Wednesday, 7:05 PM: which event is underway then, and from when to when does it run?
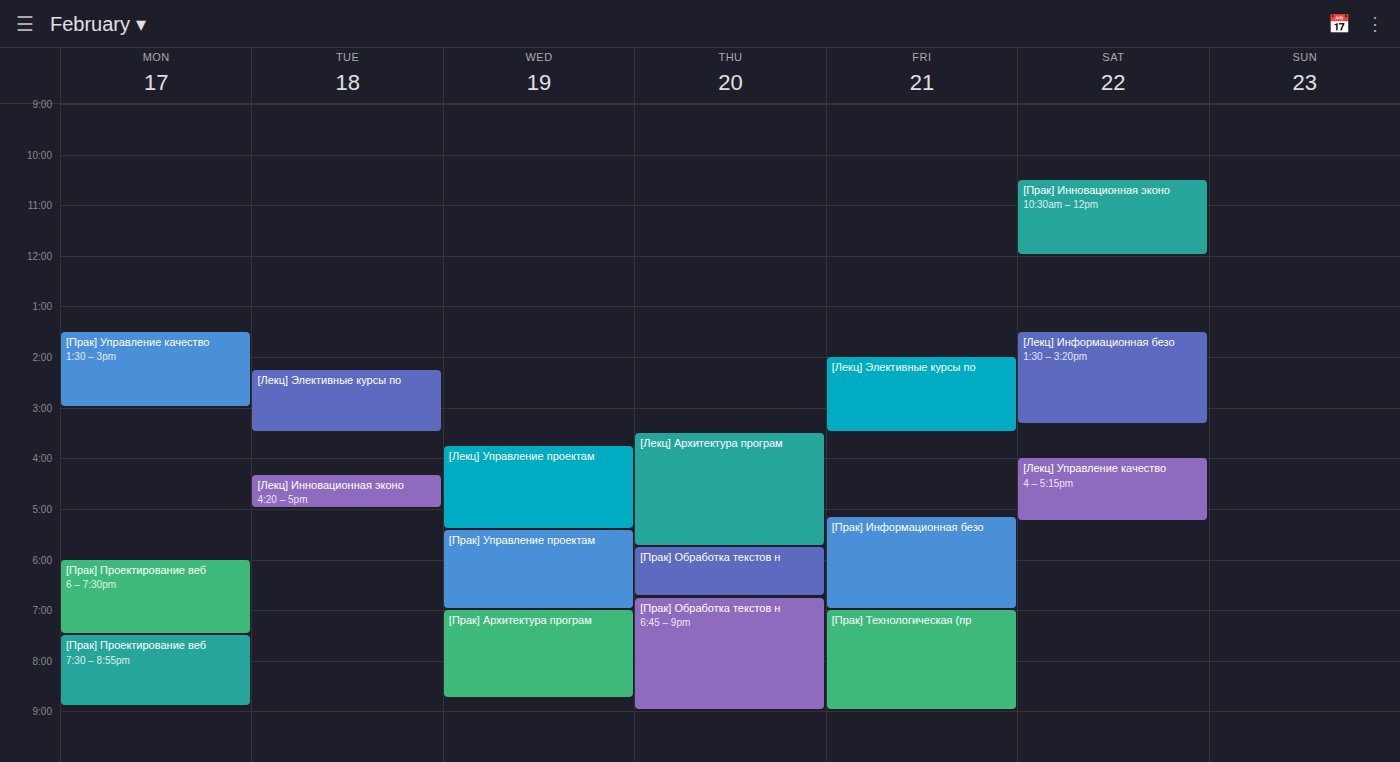
"[Прак] Архитектура програм", 7:00 PM to 8:45 PM